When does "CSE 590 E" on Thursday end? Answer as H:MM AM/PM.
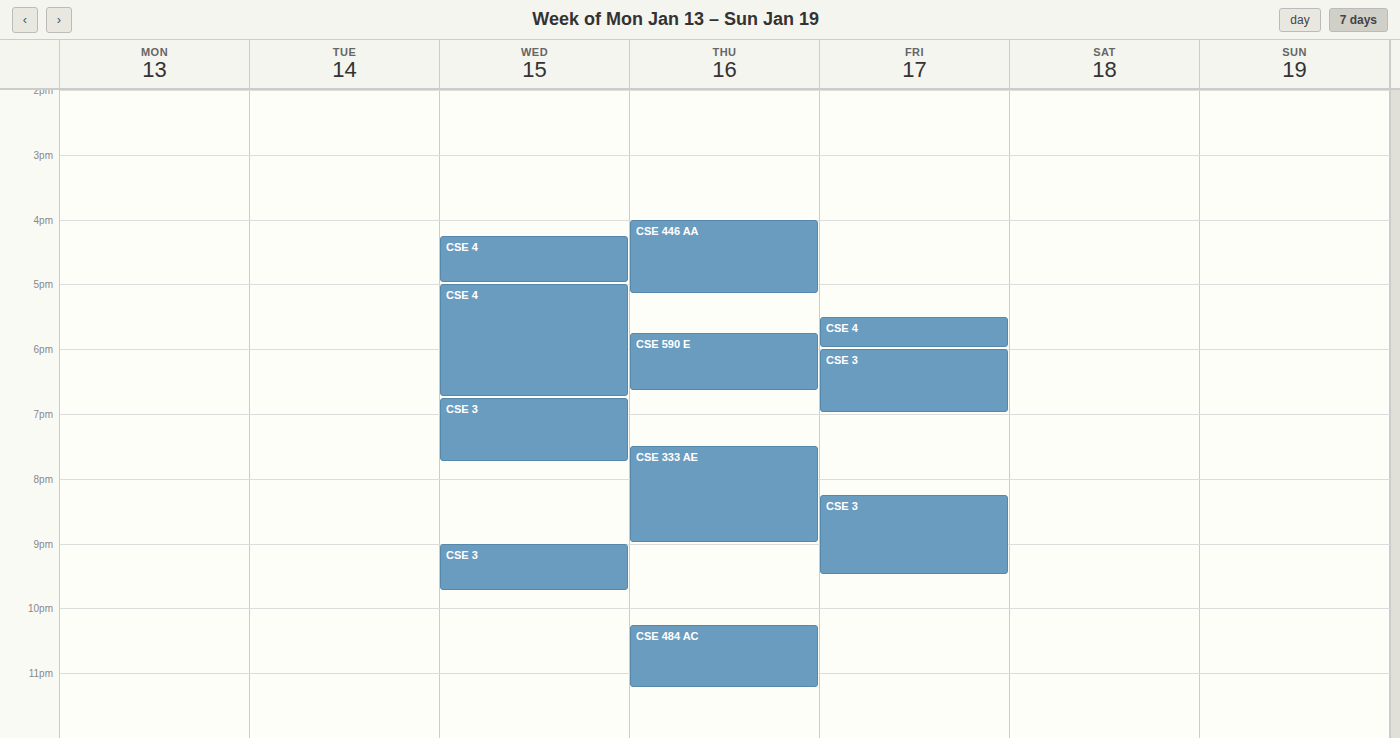
6:40 PM